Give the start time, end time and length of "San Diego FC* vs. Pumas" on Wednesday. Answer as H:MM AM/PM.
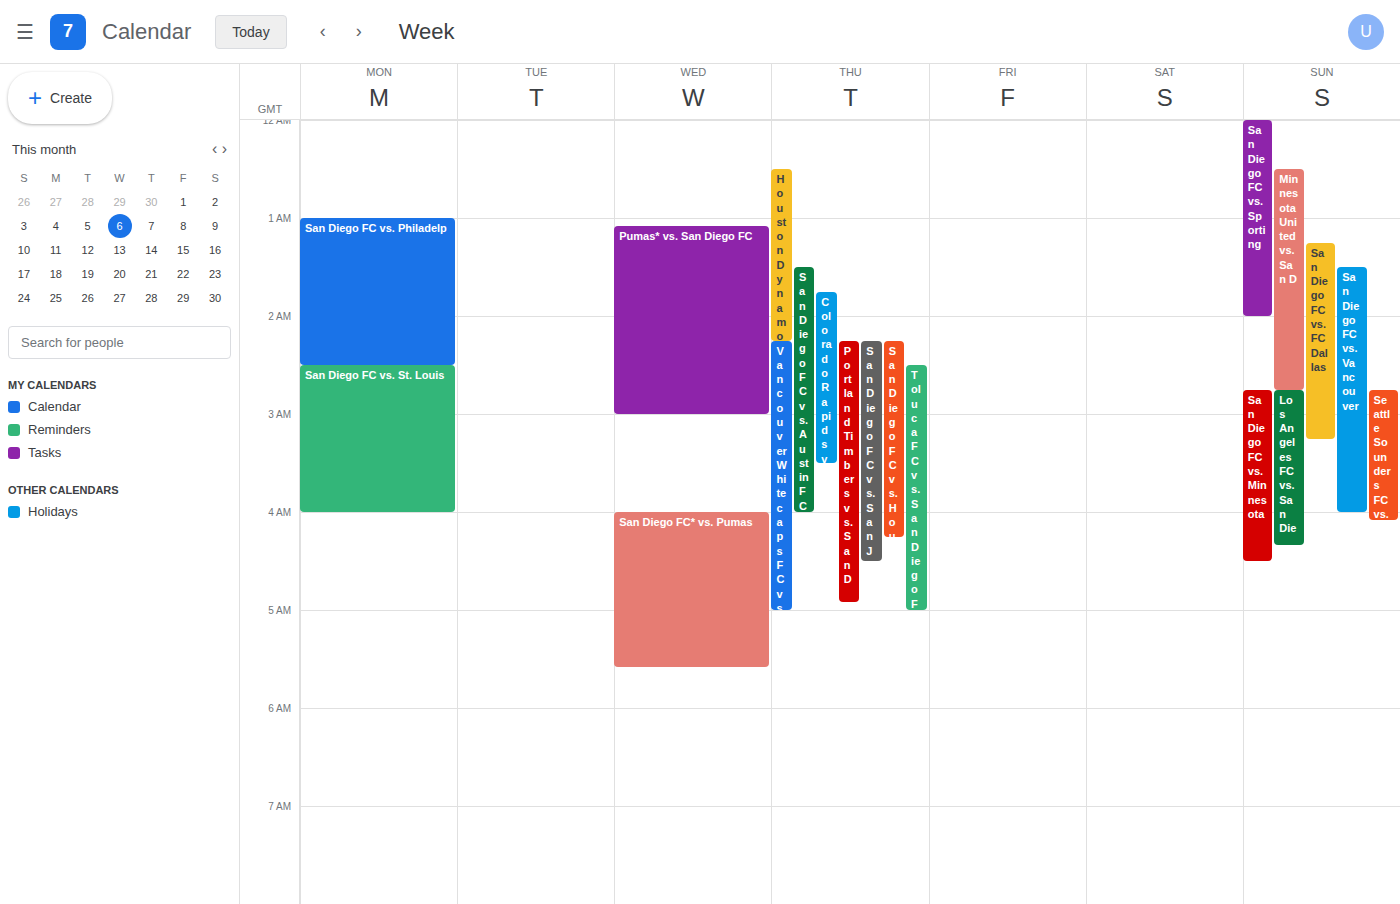
4:00 AM to 5:35 AM, 1 hour 35 minutes